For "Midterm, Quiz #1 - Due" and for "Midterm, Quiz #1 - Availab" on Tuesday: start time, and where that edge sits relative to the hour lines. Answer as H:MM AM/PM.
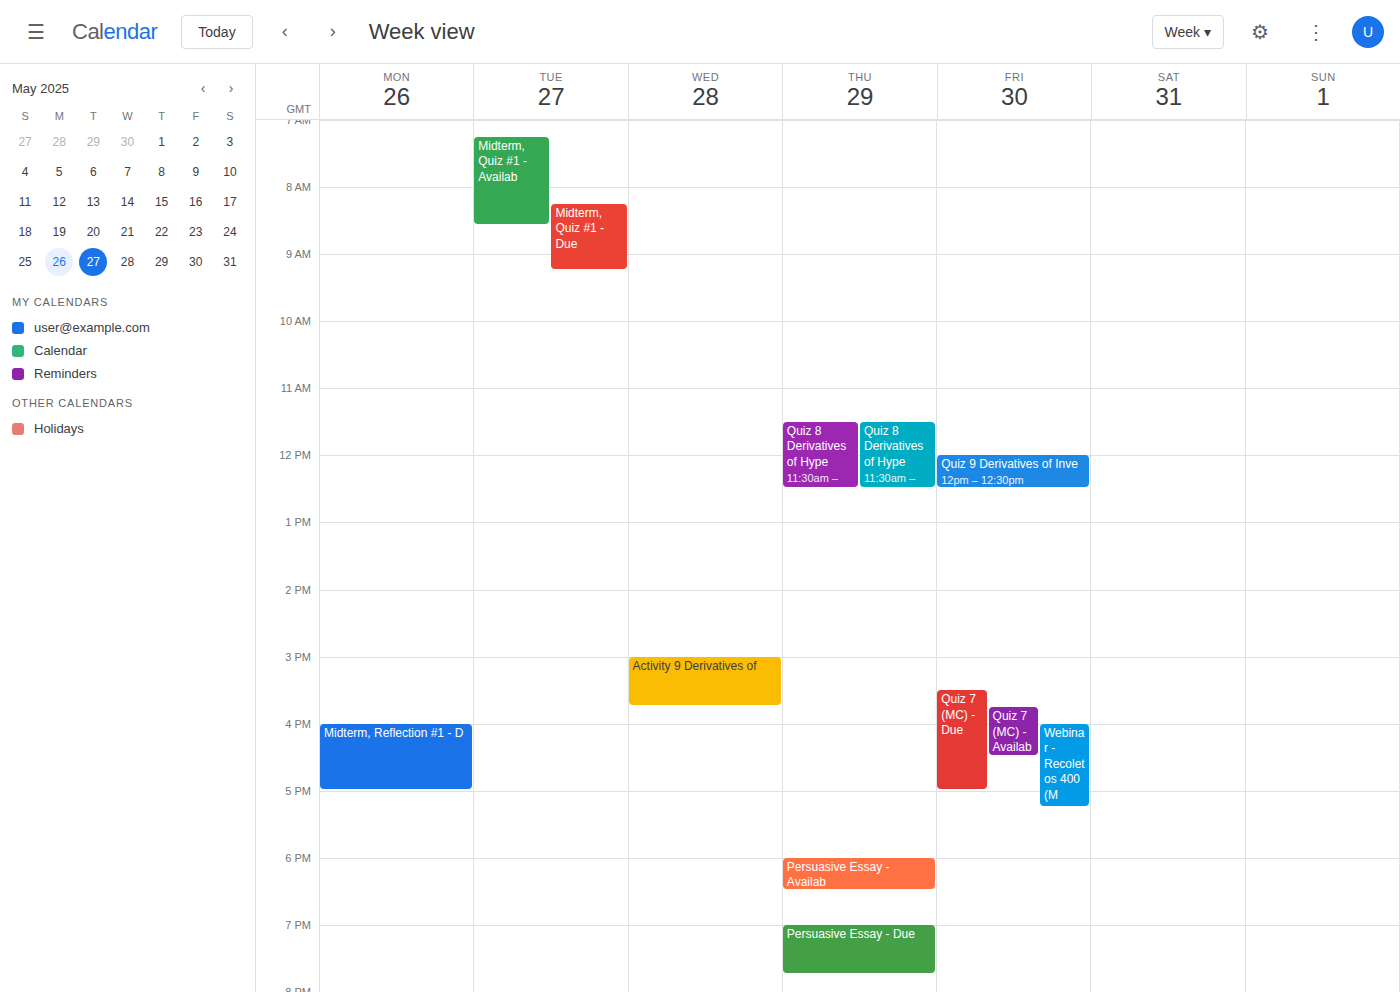
"Midterm, Quiz #1 - Due": 8:15 AM, neither: a quarter of the way from the 8 AM line to the 9 AM line. "Midterm, Quiz #1 - Availab": 7:15 AM, neither: a quarter of the way from the 7 AM line to the 8 AM line.